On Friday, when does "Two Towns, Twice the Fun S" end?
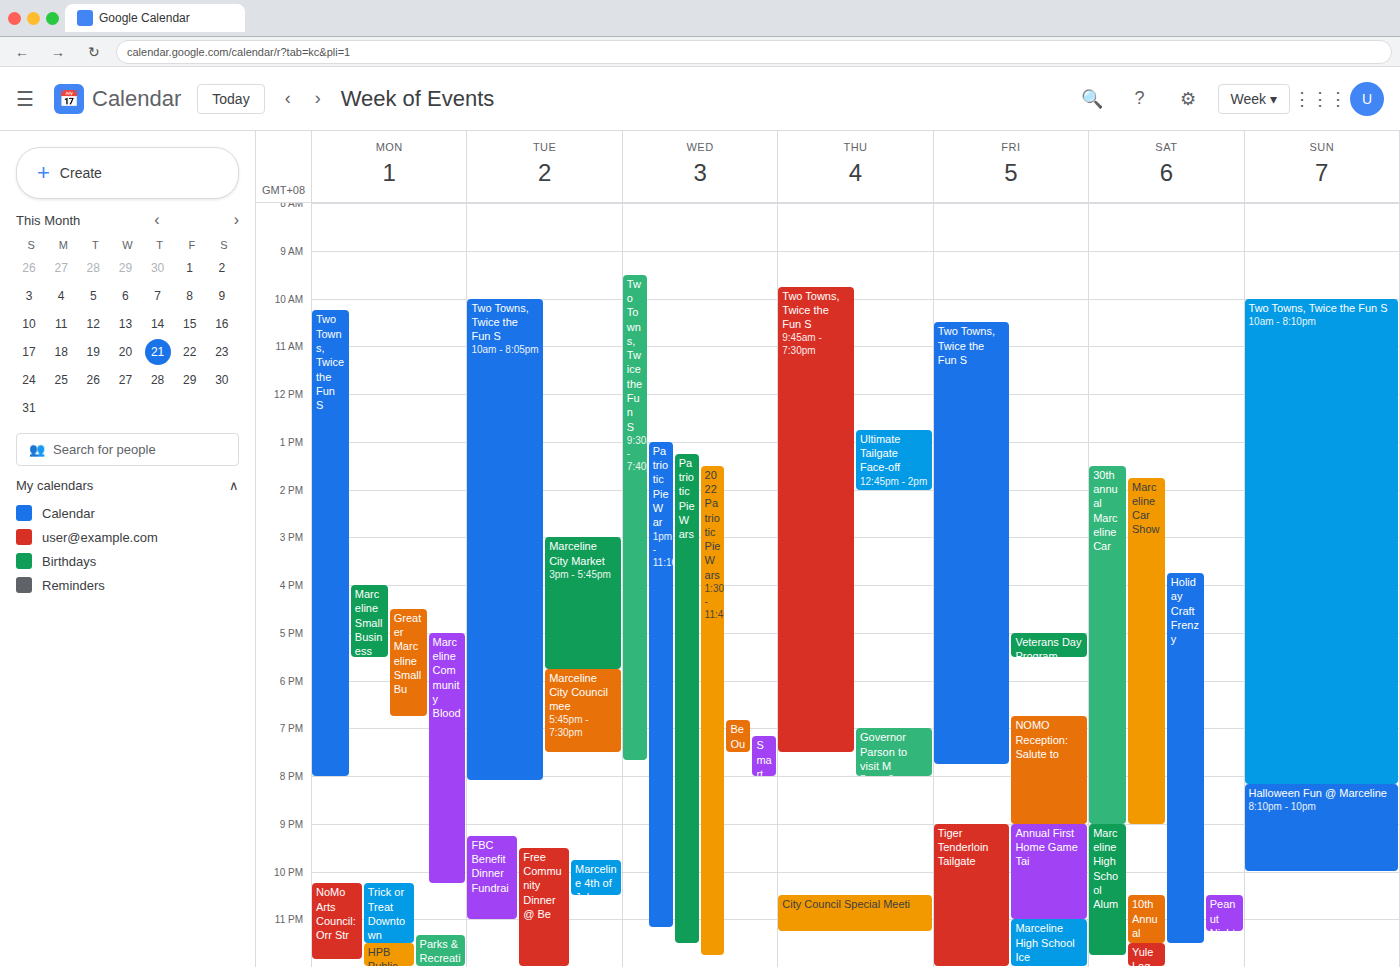
19:45